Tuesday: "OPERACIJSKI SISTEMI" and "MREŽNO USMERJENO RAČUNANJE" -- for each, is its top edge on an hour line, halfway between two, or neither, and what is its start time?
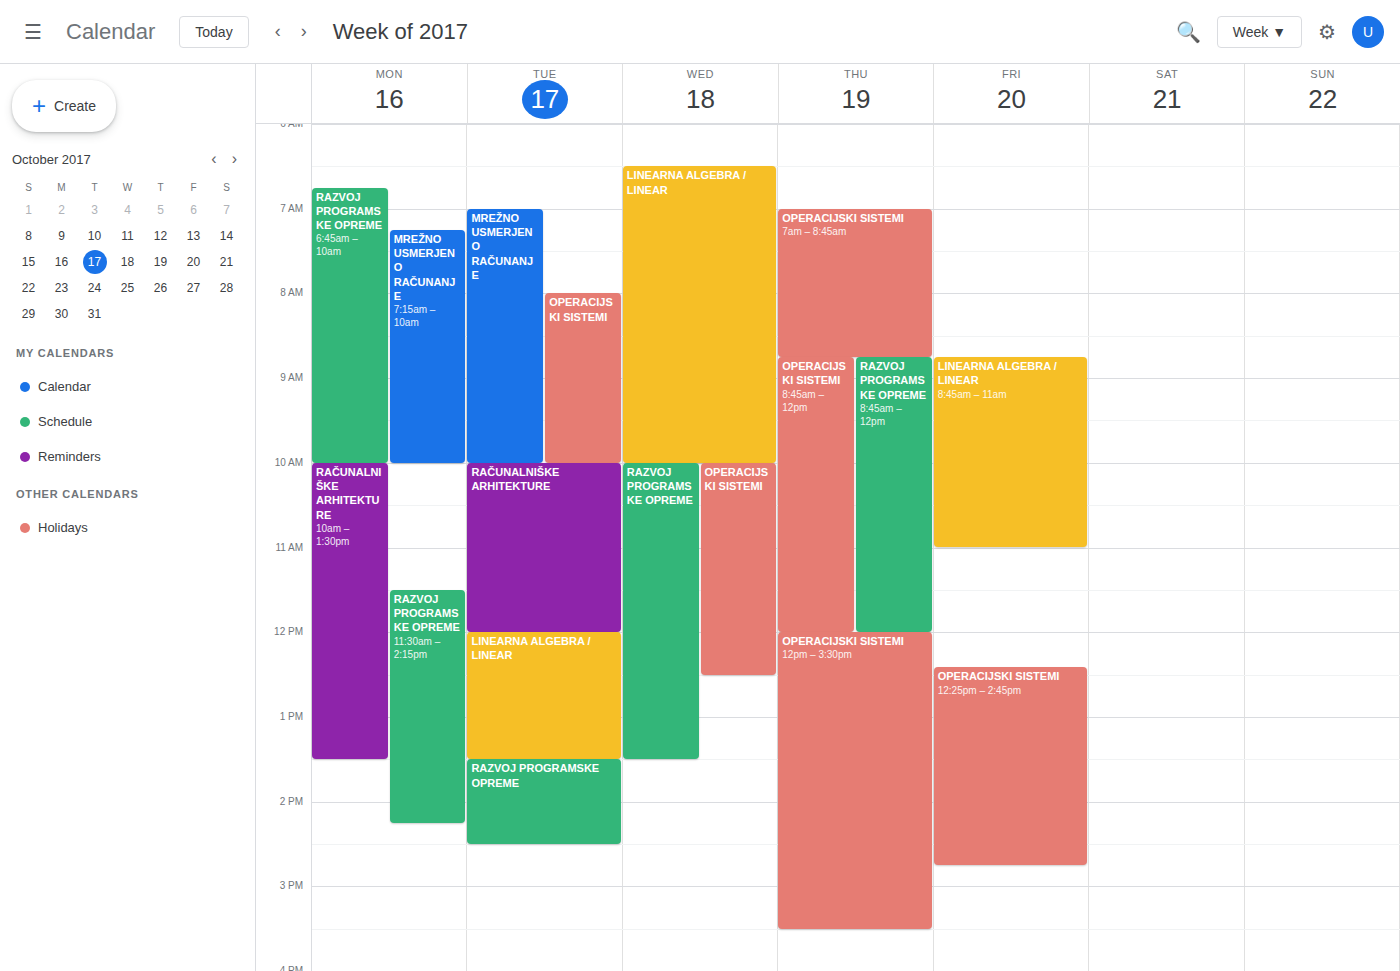
"OPERACIJSKI SISTEMI": 8:00 AM, exactly on the 8 AM line. "MREŽNO USMERJENO RAČUNANJE": 7:00 AM, exactly on the 7 AM line.